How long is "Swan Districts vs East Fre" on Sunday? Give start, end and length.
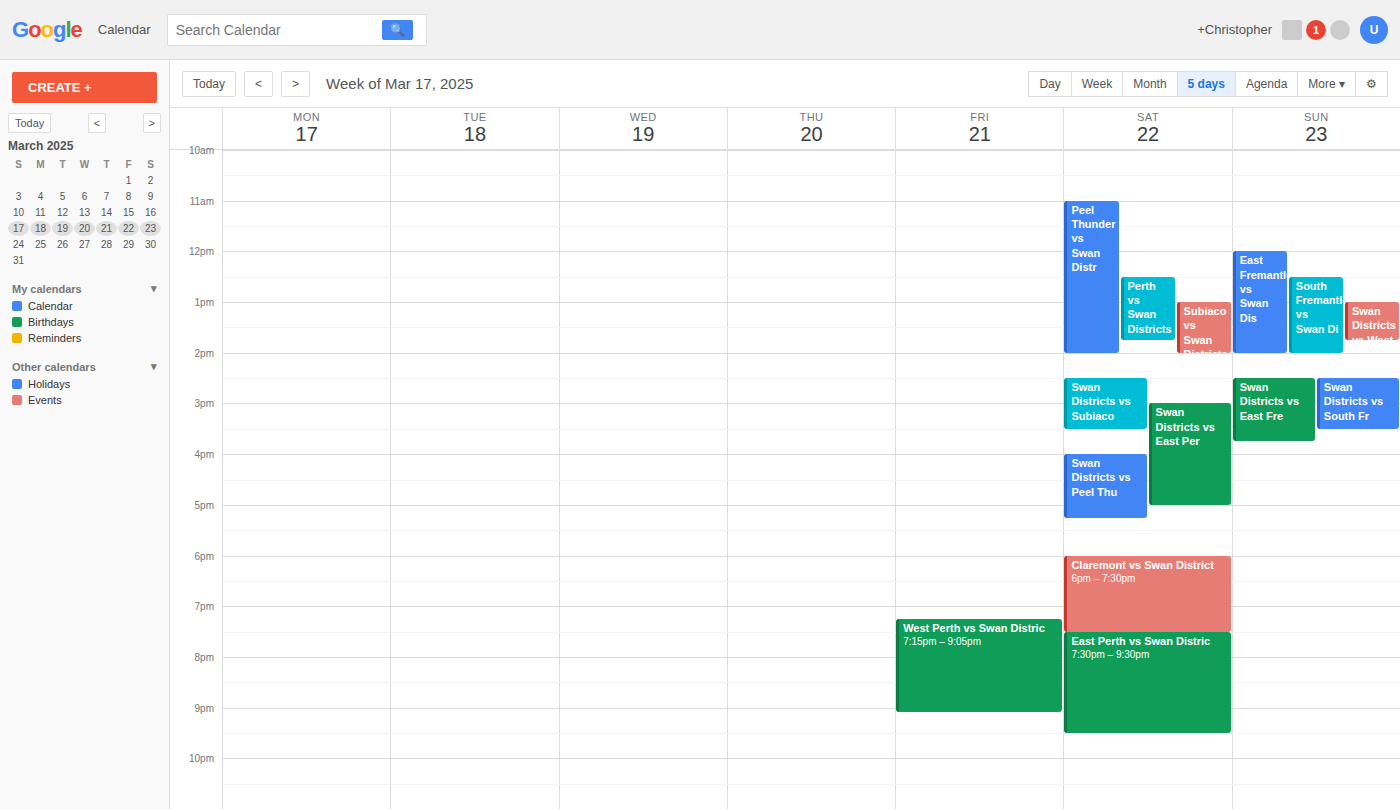
2:30 PM to 3:45 PM, 1 hour 15 minutes